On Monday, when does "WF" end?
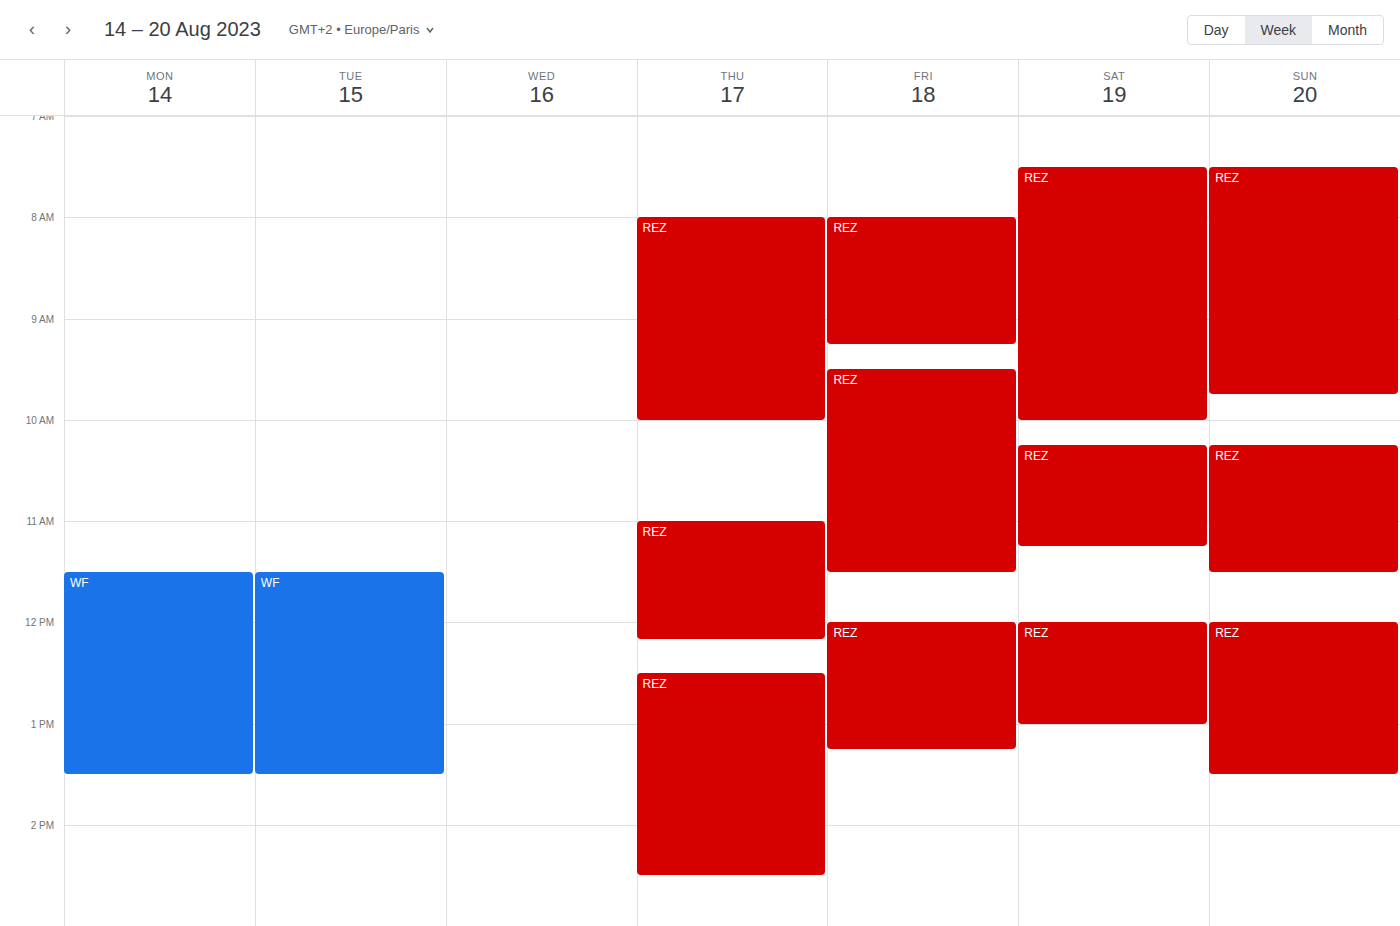
1:30 PM